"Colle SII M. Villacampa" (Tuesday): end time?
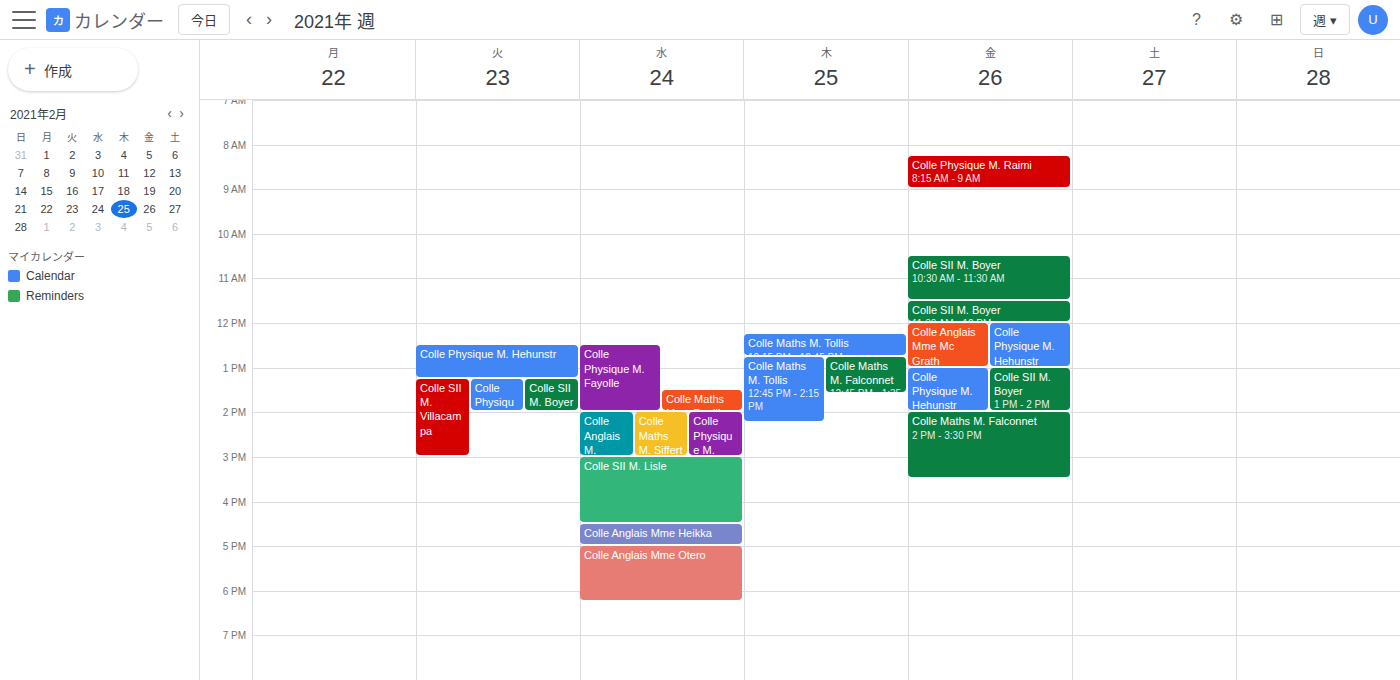
3:00 PM